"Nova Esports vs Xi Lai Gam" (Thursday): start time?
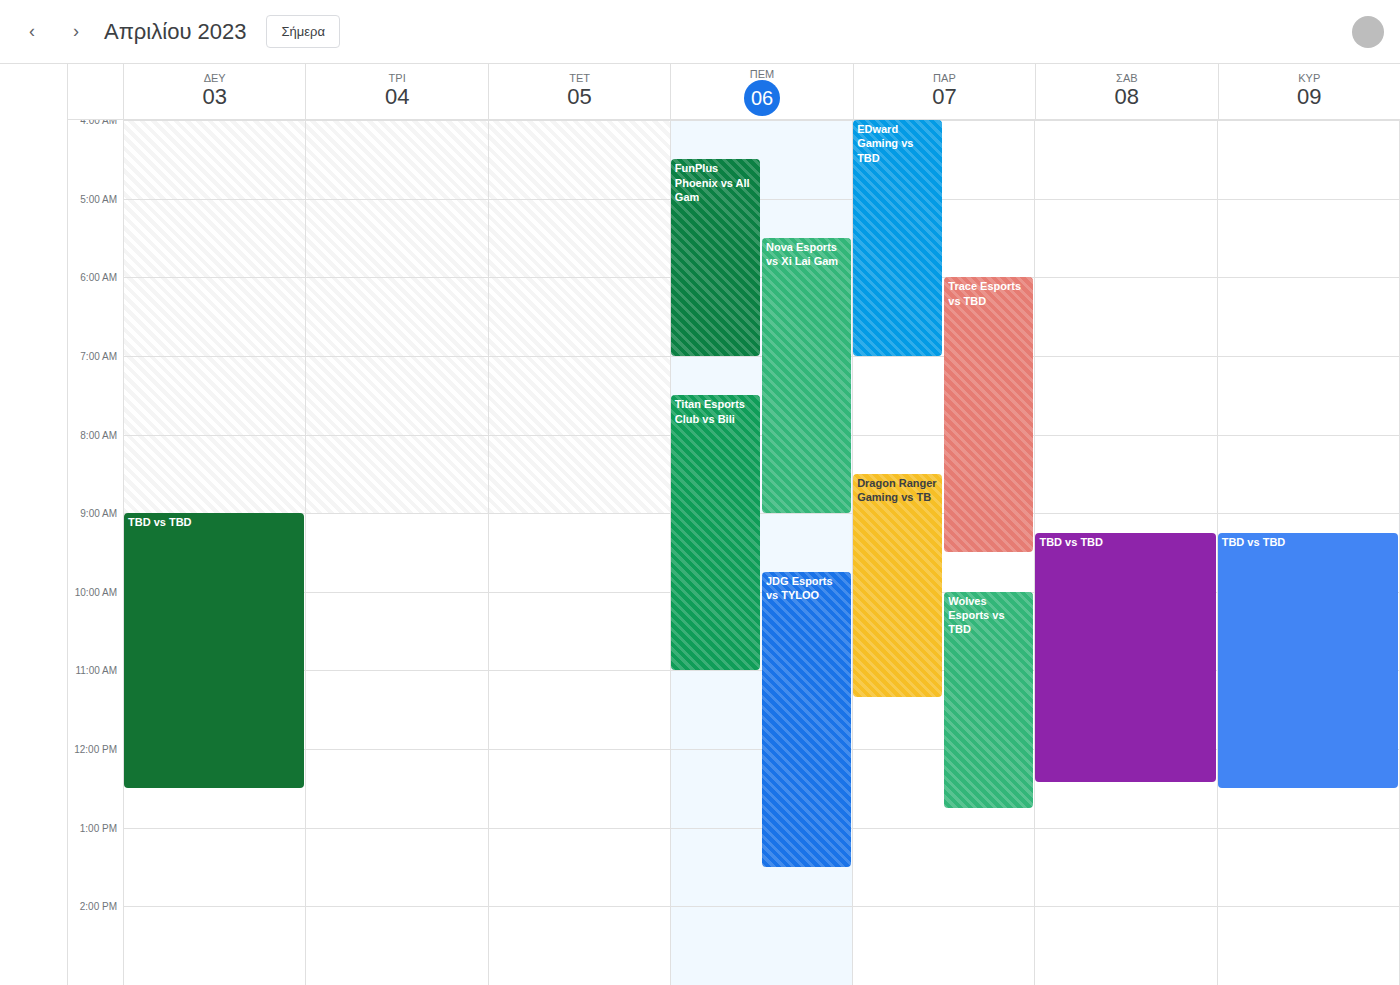
5:30 AM